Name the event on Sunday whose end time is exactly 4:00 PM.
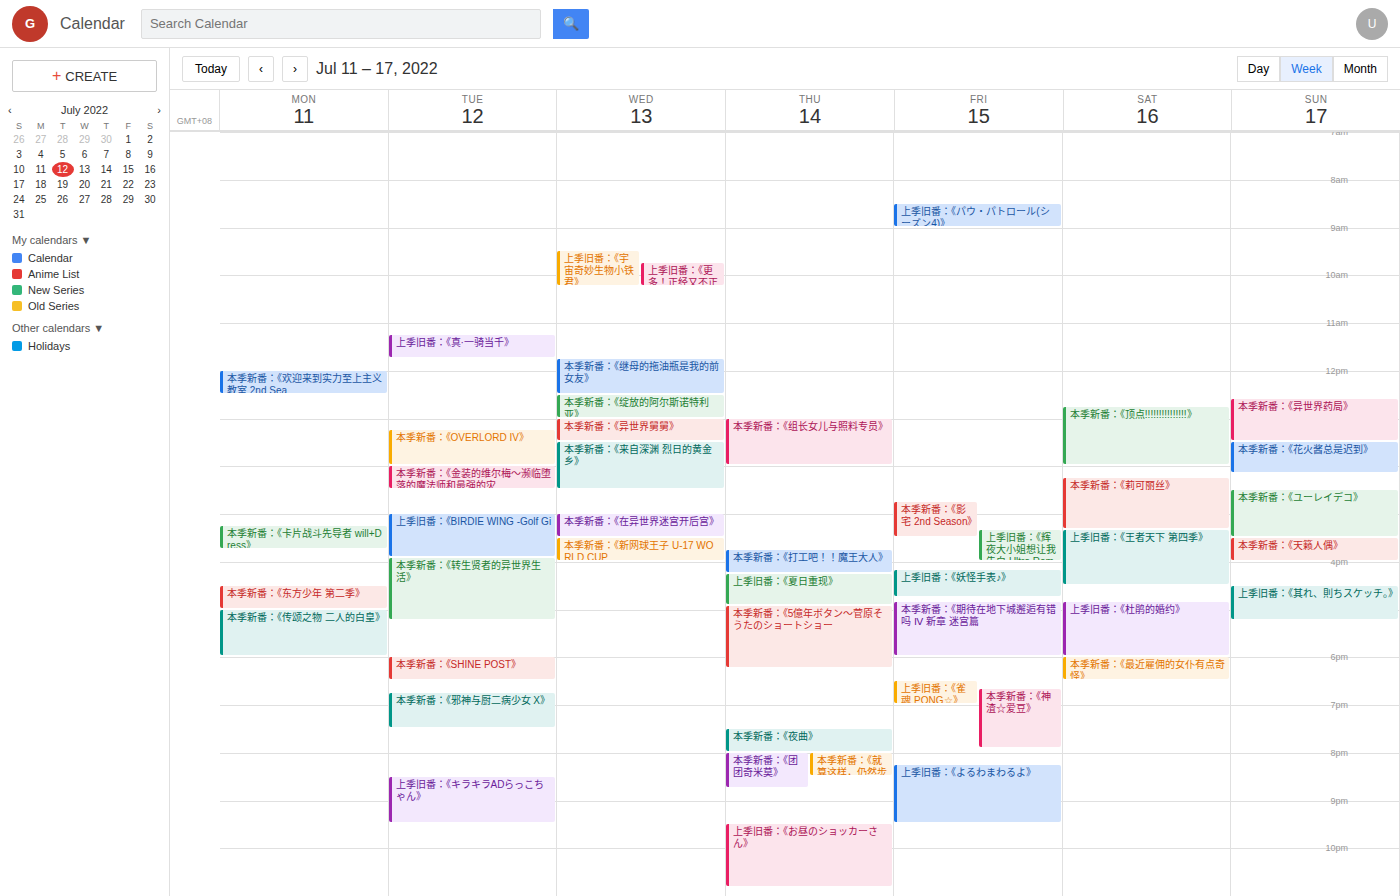
"本季新番：《天籁人偶》"